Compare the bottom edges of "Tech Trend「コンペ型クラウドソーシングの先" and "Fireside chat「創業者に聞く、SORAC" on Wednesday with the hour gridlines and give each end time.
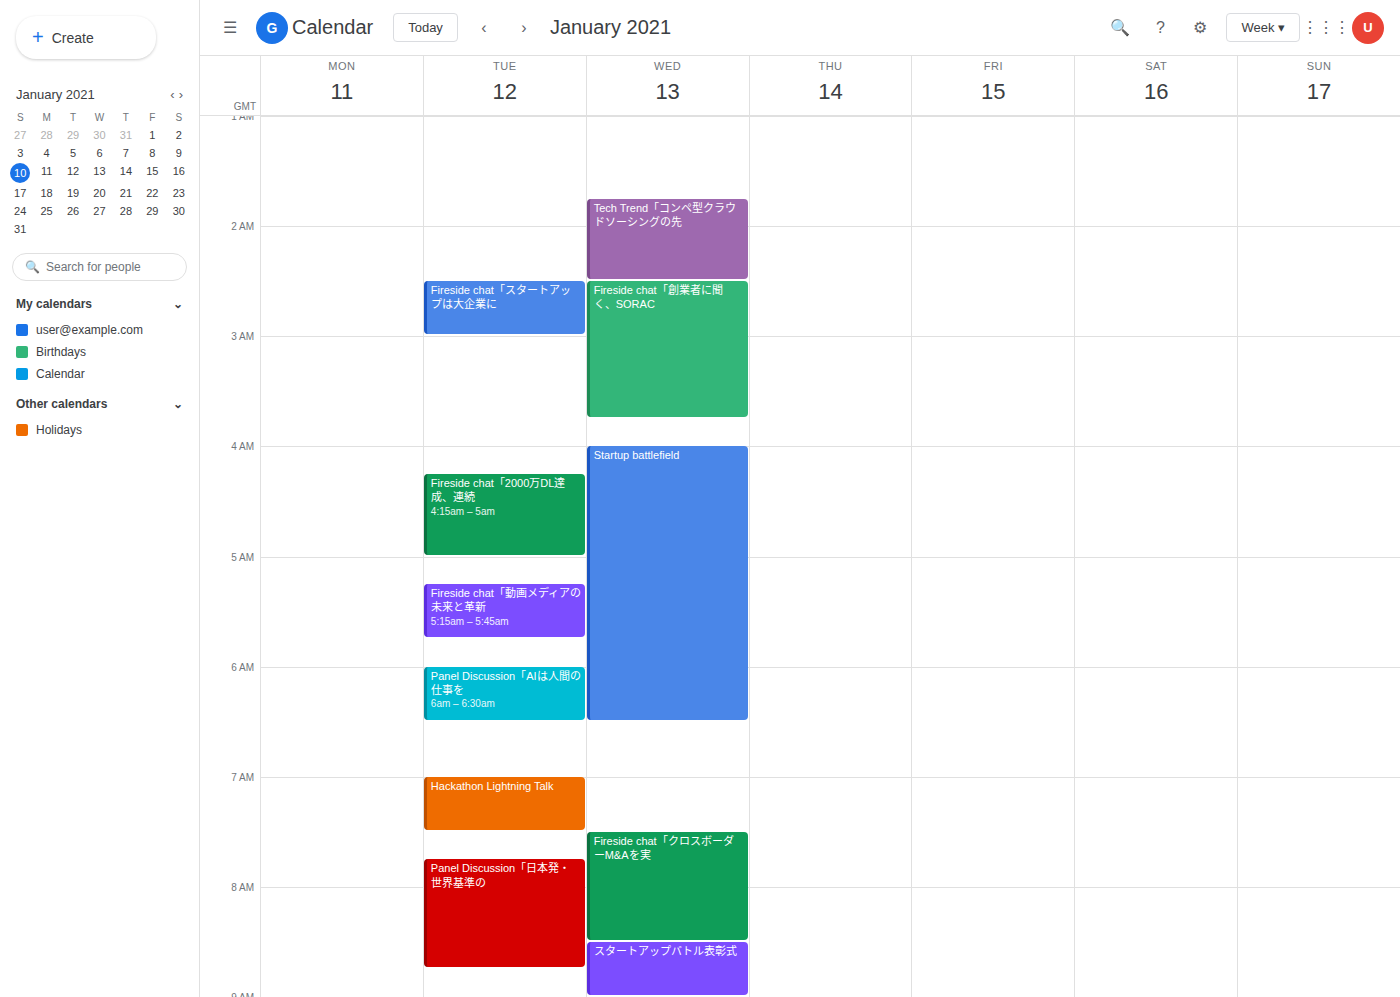
"Tech Trend「コンペ型クラウドソーシングの先": 2:30 AM, halfway between the 2 AM and 3 AM lines. "Fireside chat「創業者に聞く、SORAC": 3:45 AM, neither: three quarters of the way from the 3 AM line to the 4 AM line.